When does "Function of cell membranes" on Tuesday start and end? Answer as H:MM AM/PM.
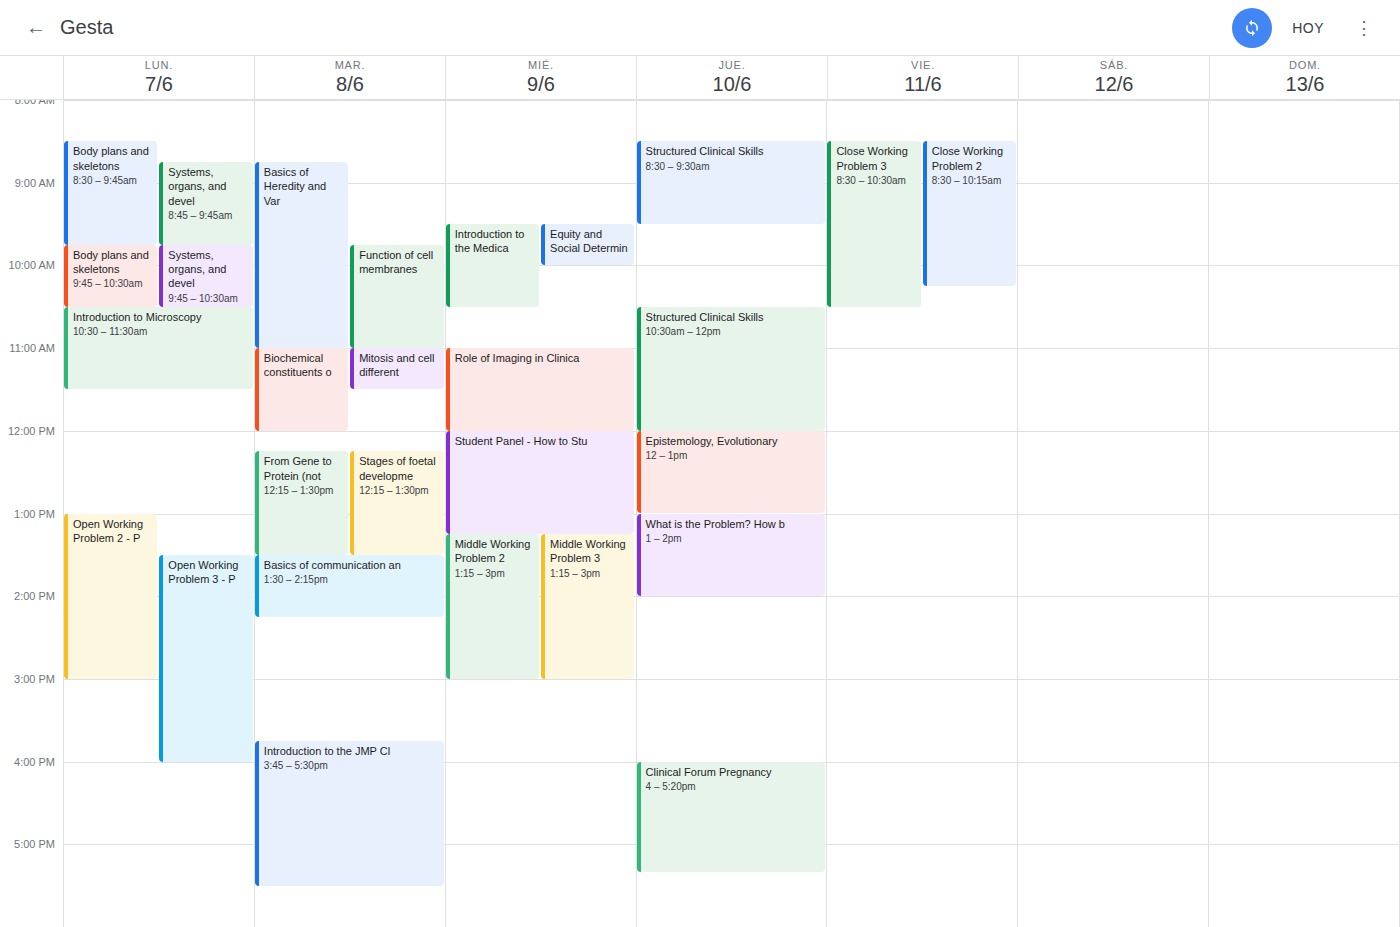
9:45 AM to 11:00 AM